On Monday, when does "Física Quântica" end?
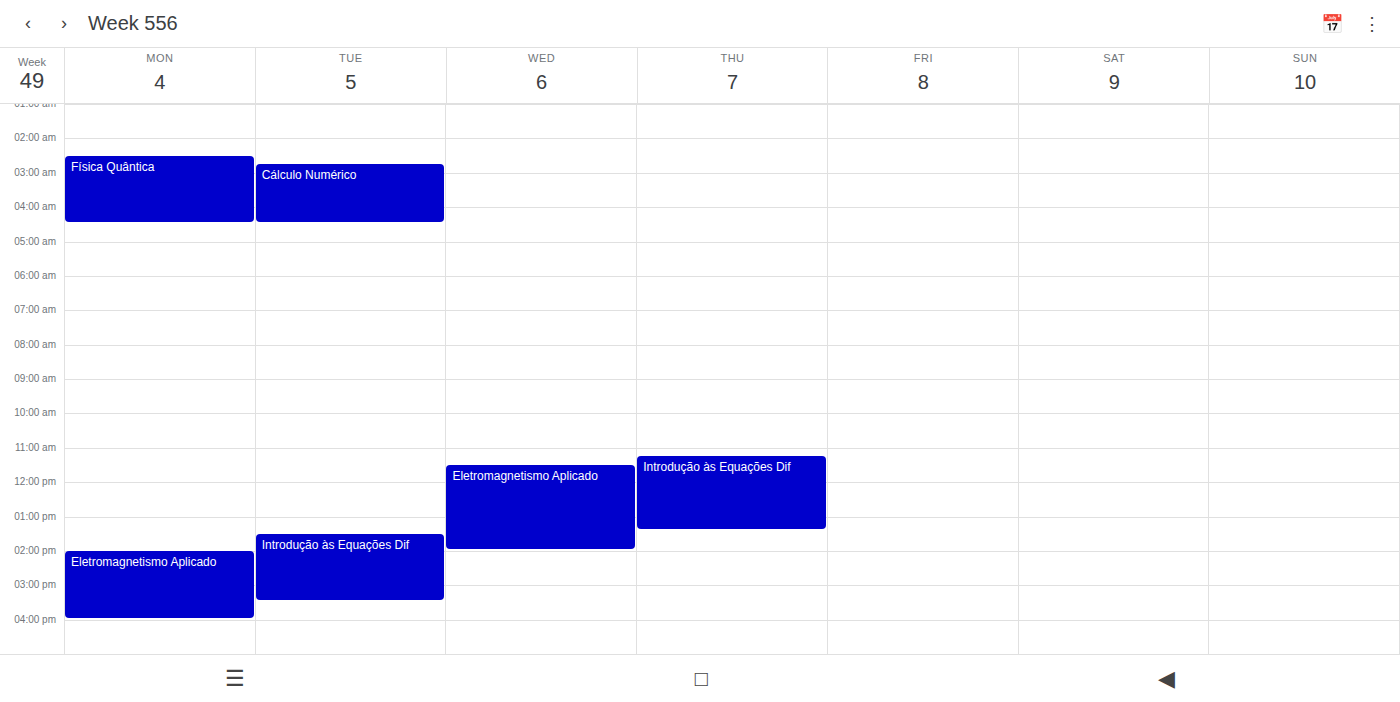
4:30 AM